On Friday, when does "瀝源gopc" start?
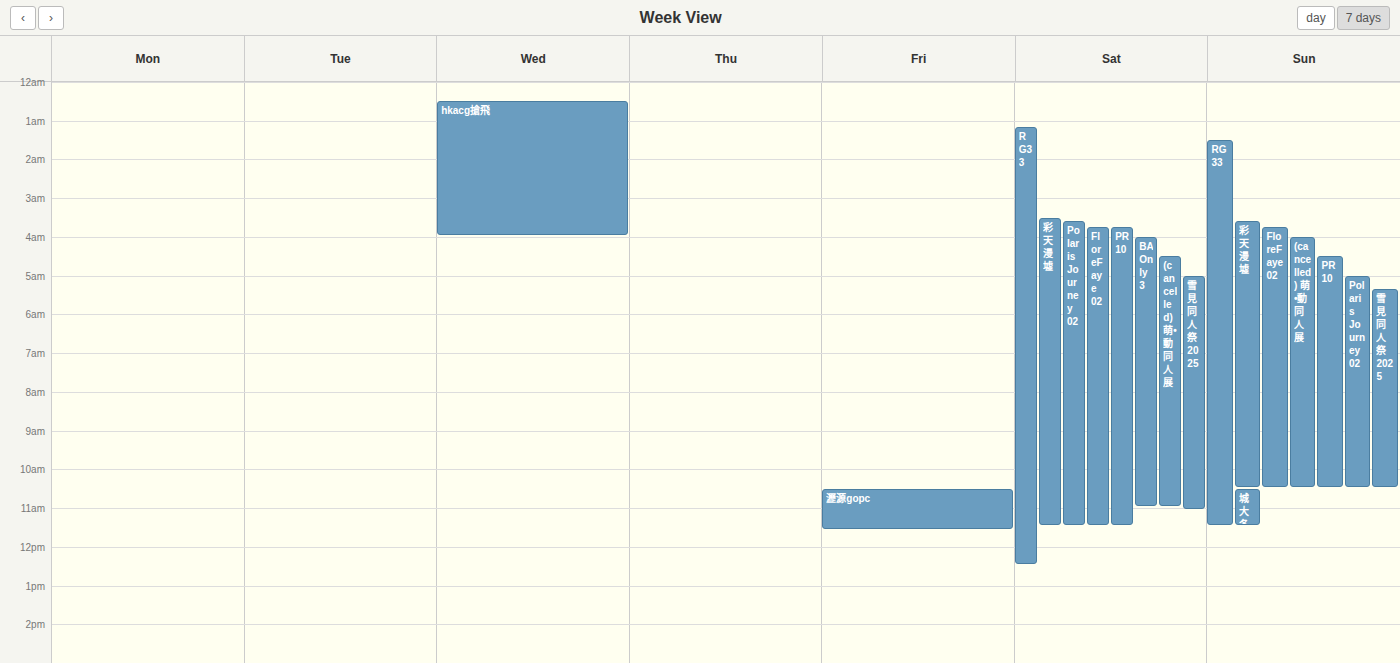
10:30 AM